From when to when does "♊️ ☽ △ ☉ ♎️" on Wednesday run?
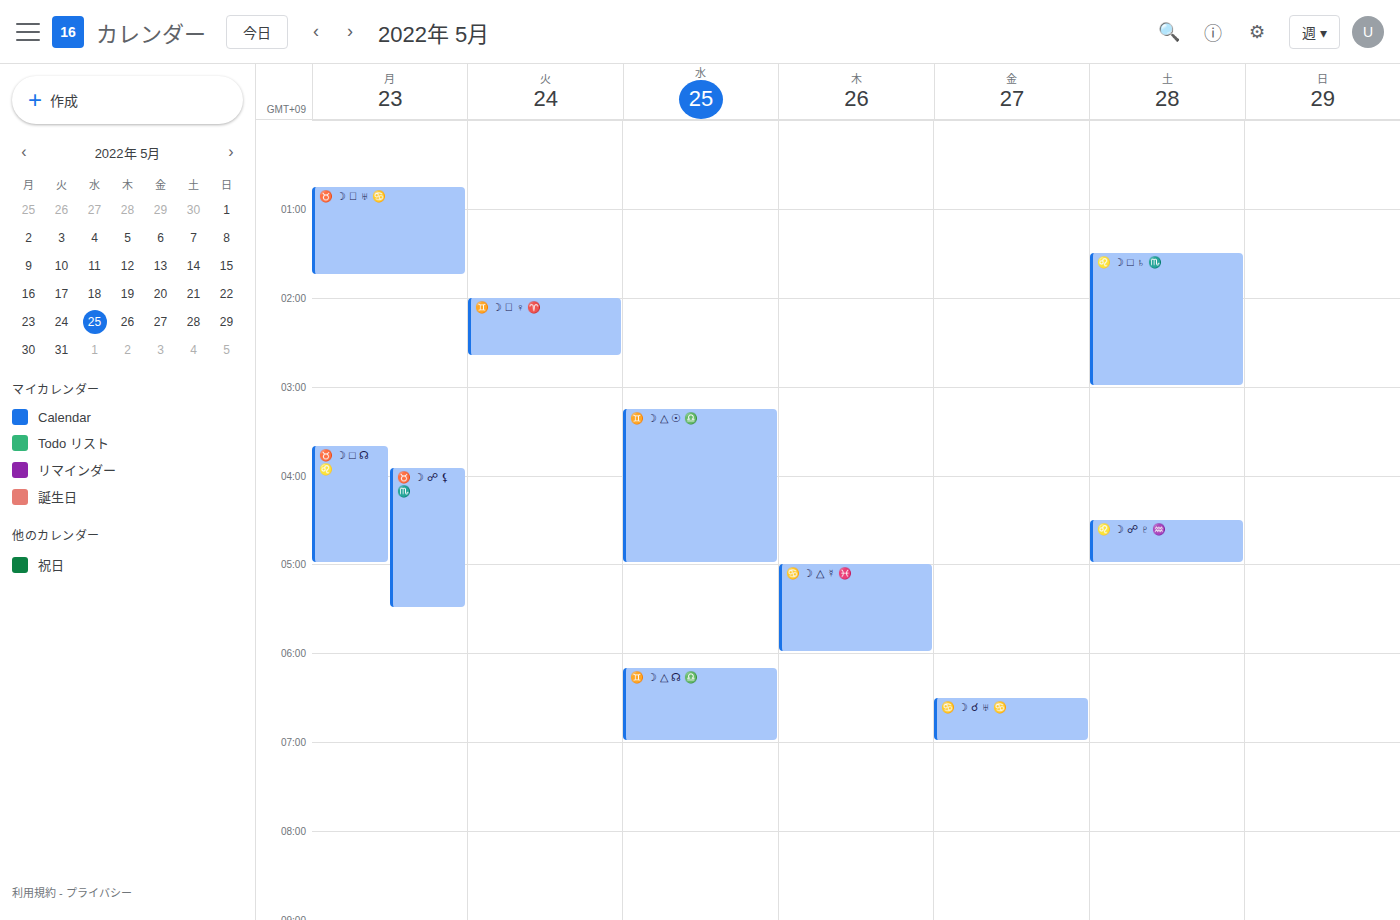
3:15 AM to 5:00 AM